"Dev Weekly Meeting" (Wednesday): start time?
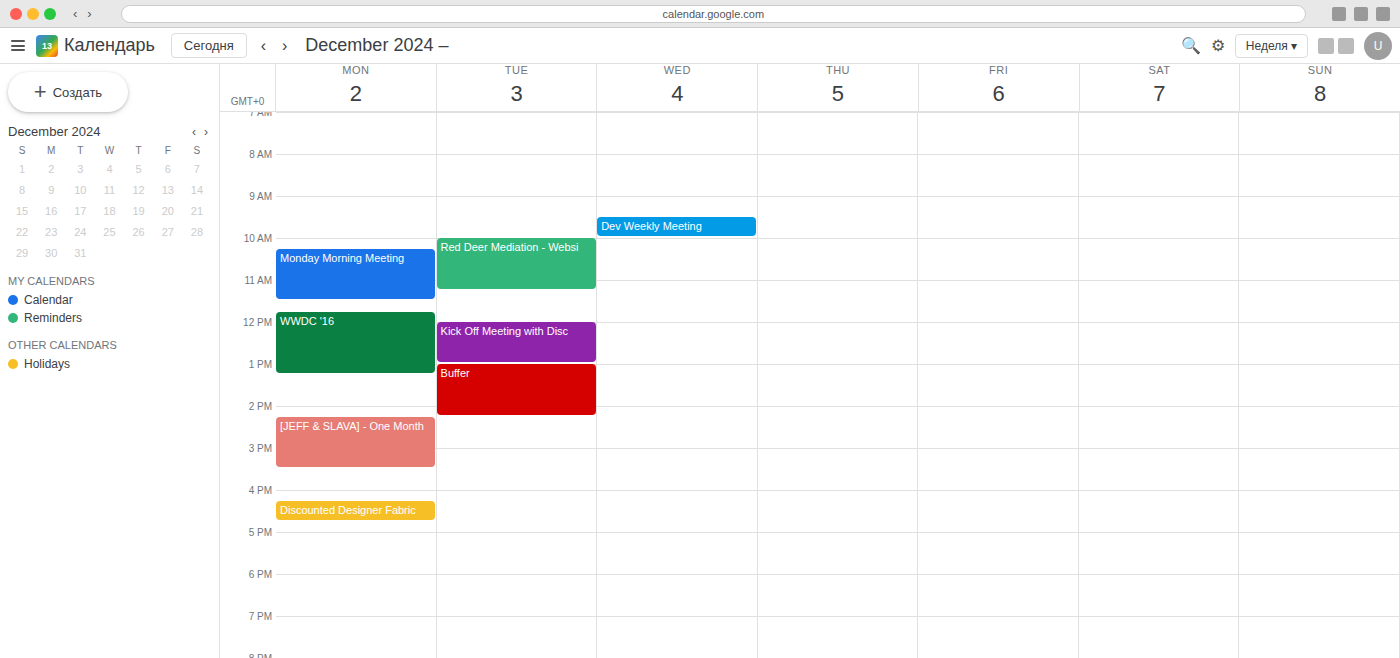
9:30 AM